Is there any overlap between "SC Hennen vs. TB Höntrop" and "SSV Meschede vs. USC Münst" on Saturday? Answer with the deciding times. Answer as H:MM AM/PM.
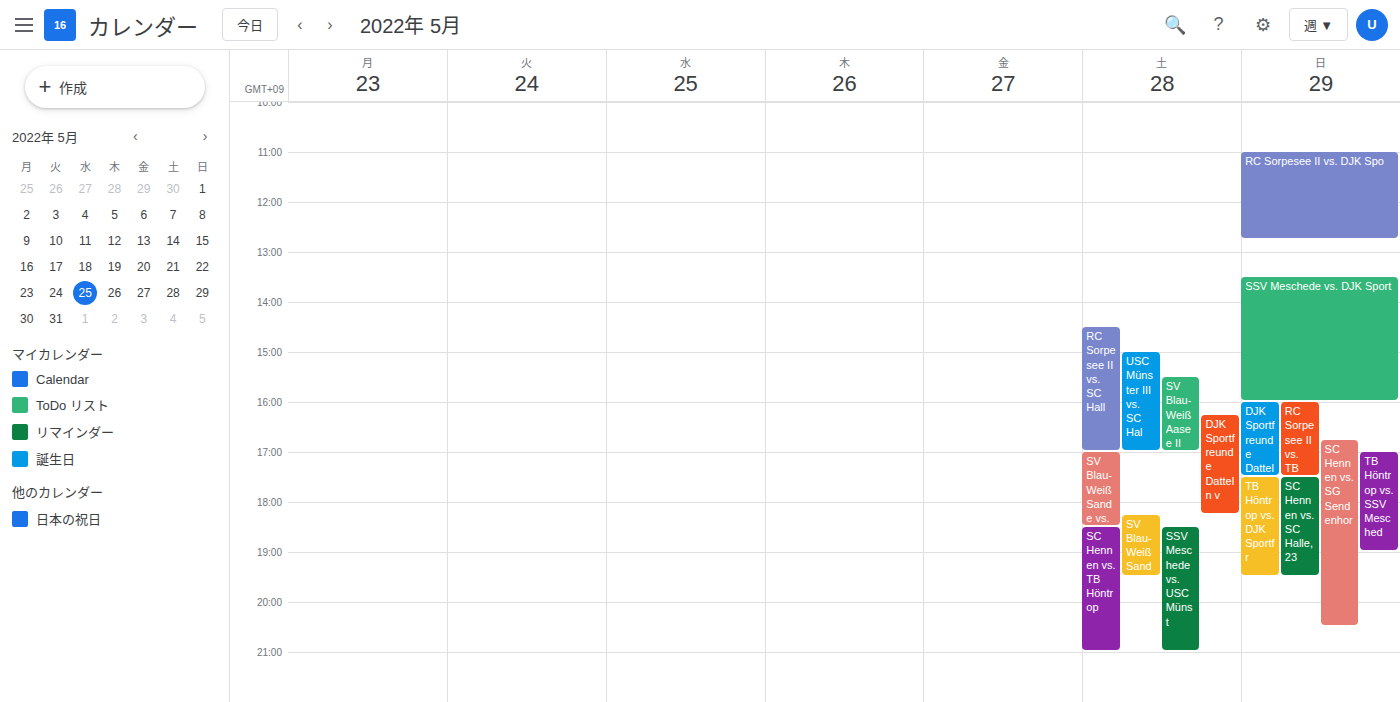
"SC Hennen vs. TB Höntrop" runs 6:30 PM to 9:00 PM, inside "SSV Meschede vs. USC Münst" -- they overlap.